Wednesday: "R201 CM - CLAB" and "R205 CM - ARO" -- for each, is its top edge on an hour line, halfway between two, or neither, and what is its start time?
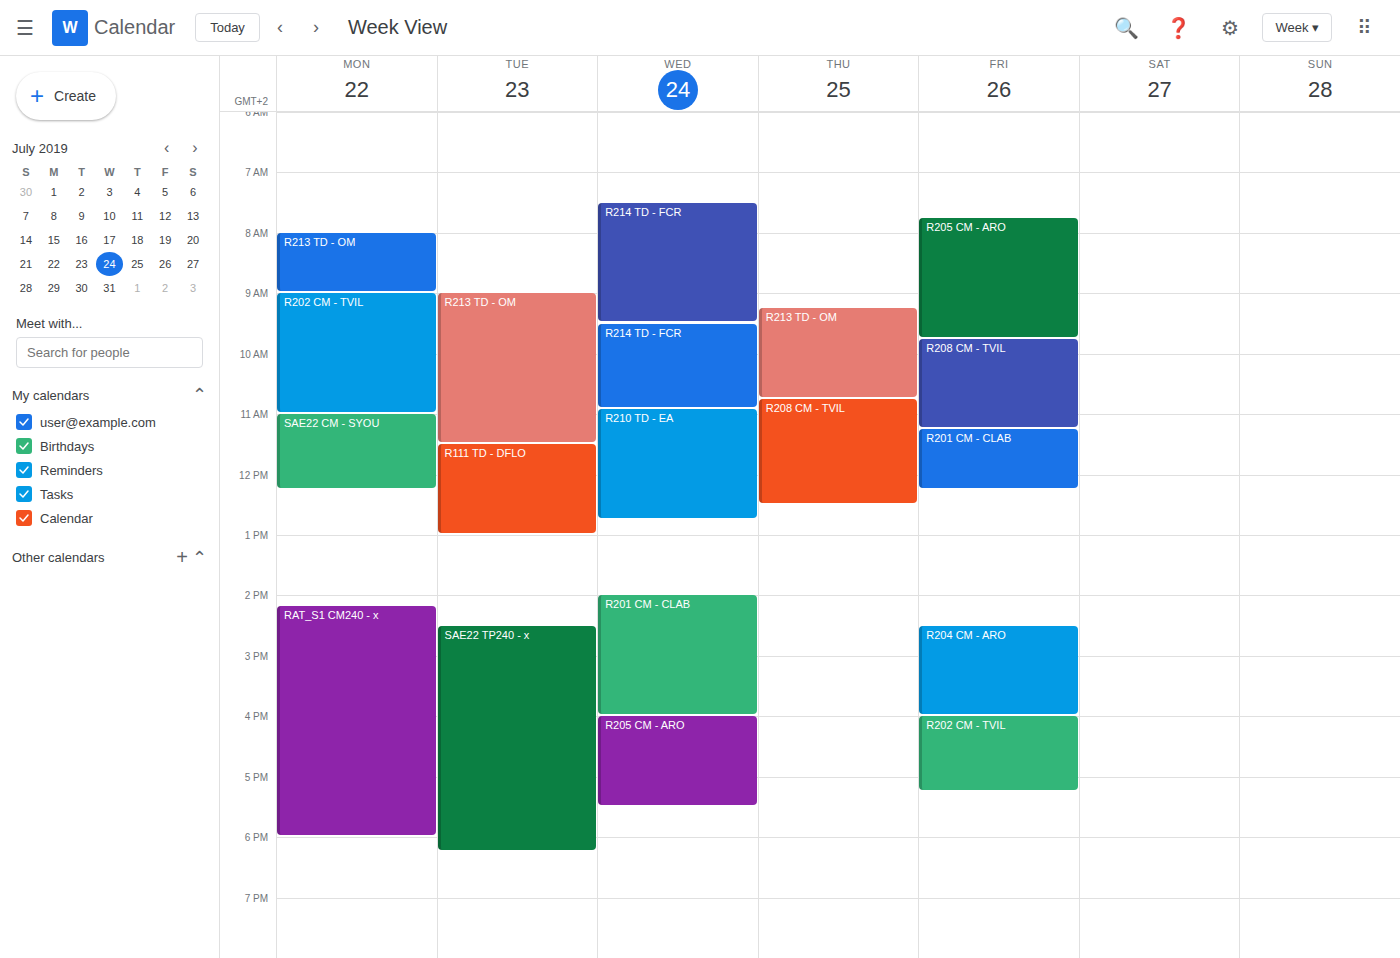
"R201 CM - CLAB": 14:00, exactly on the 14:00 line. "R205 CM - ARO": 16:00, exactly on the 16:00 line.